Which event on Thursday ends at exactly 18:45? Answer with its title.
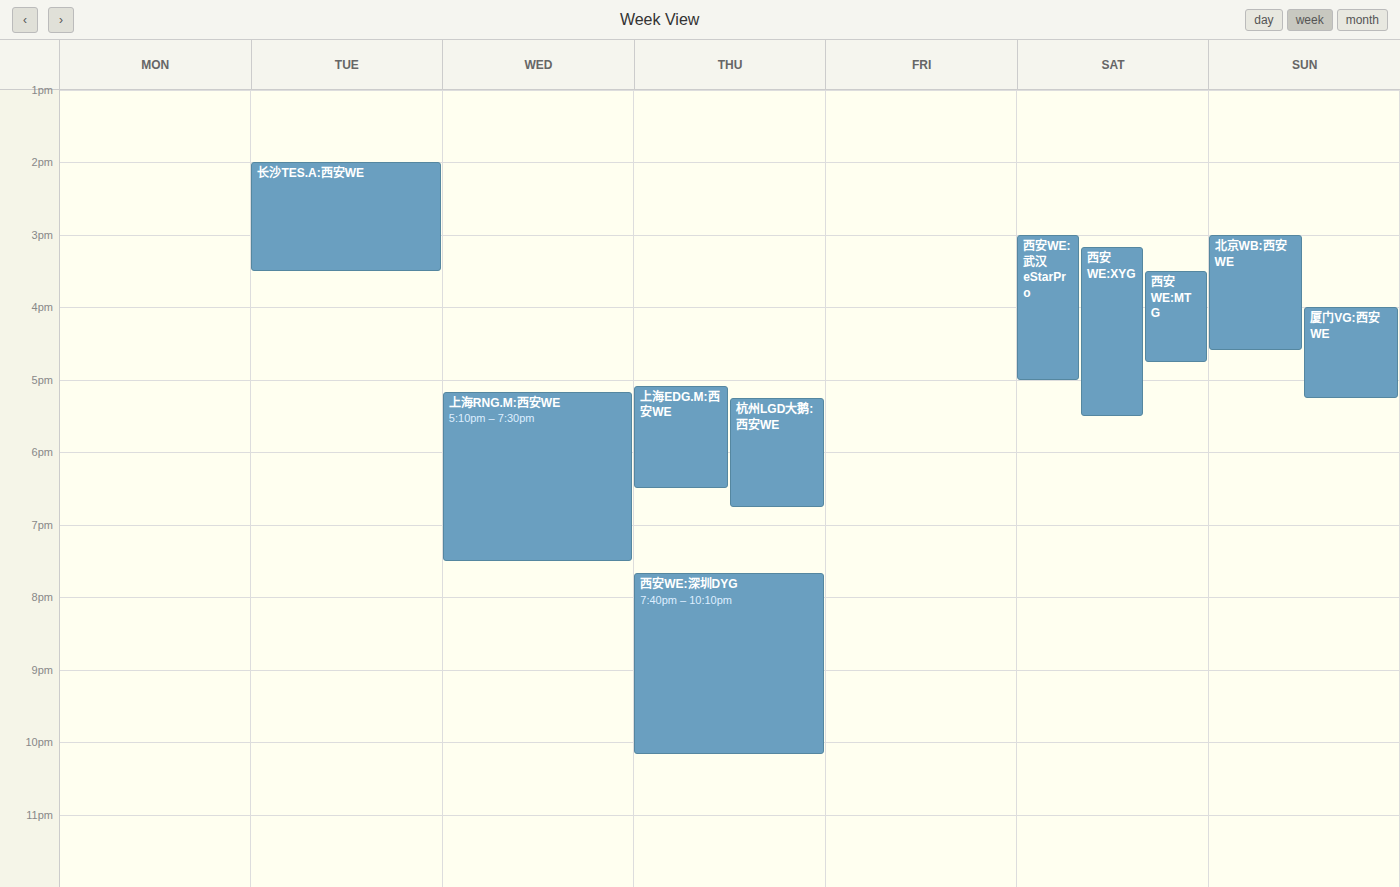
"杭州LGD大鹅:西安WE"